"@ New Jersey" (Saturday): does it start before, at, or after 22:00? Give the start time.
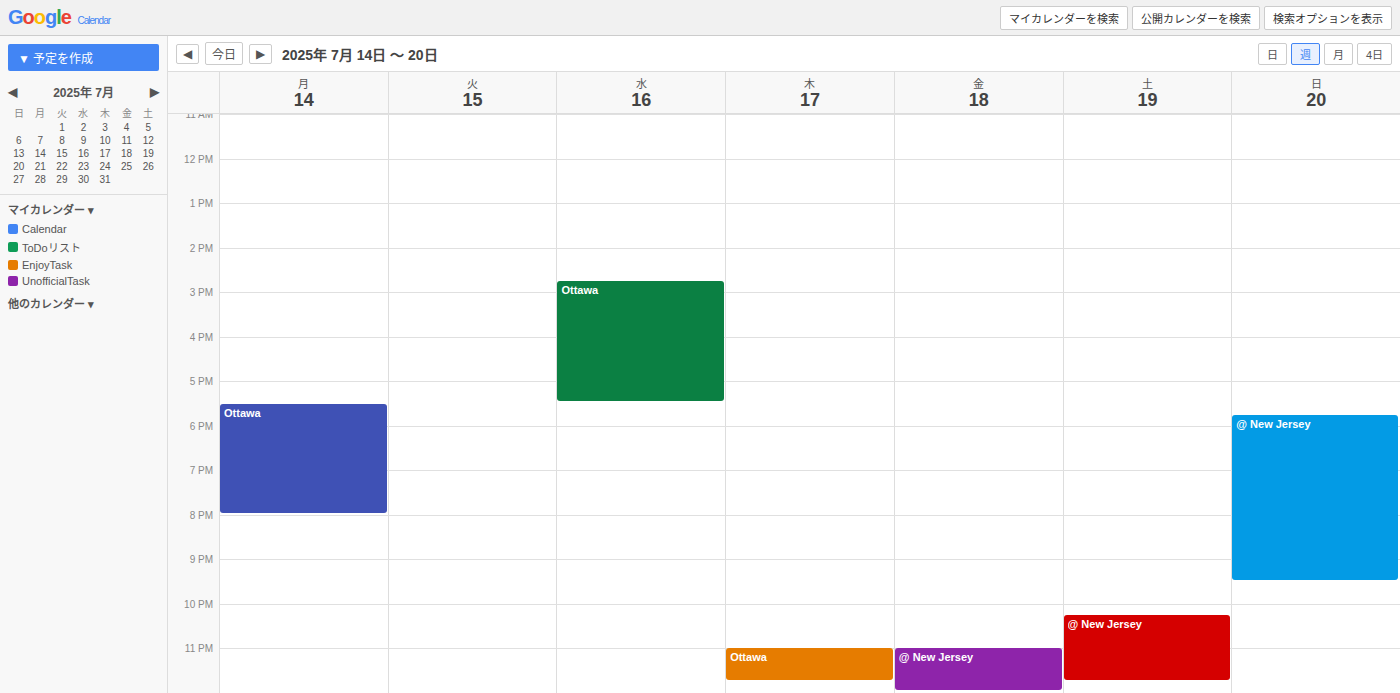
22:15 -- after 22:00, 15 minutes below the 22:00 line.